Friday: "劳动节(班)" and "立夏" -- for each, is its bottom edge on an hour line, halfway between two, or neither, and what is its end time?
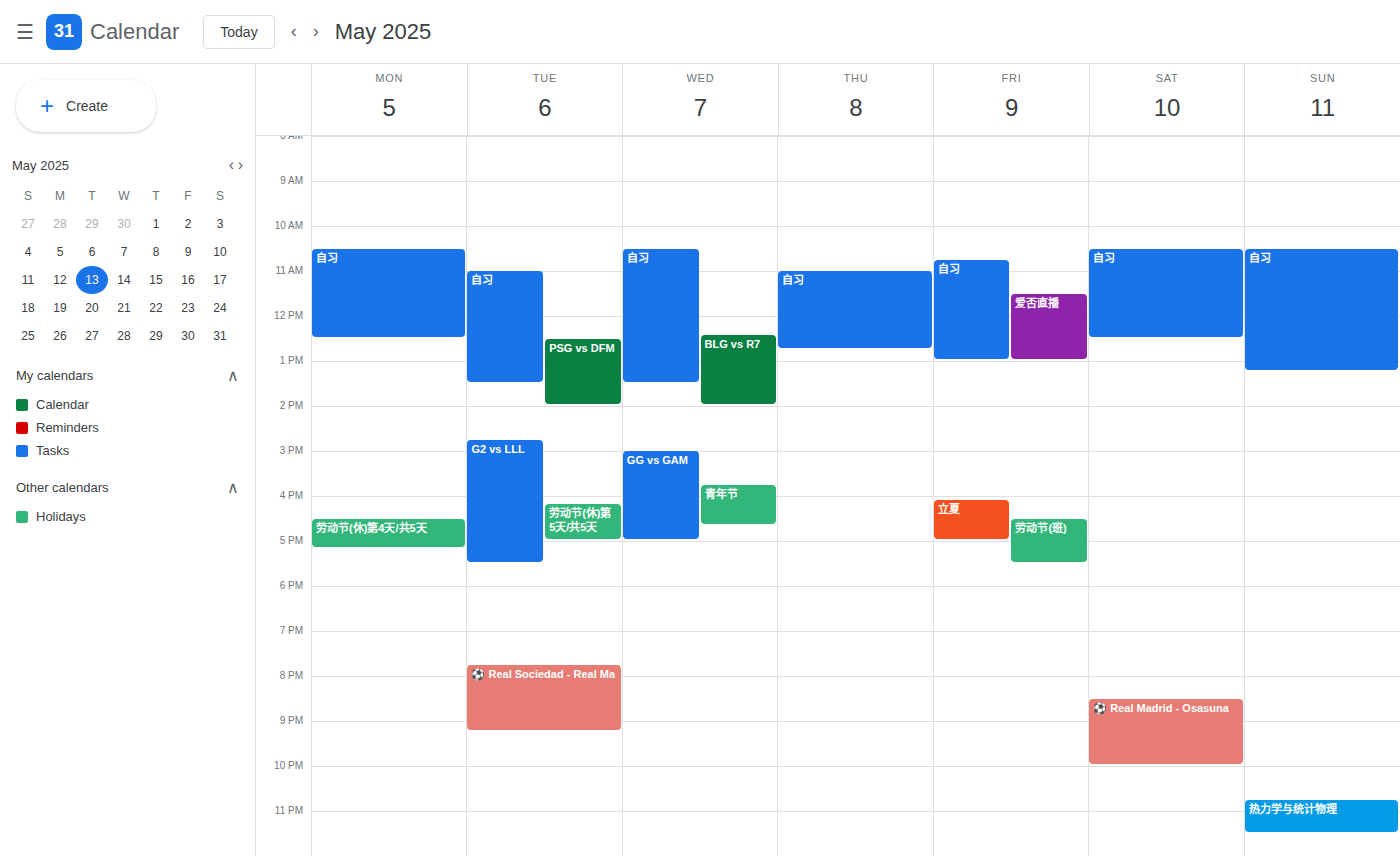
"劳动节(班)": 5:30 PM, halfway between the 5 PM and 6 PM lines. "立夏": 5:00 PM, exactly on the 5 PM line.